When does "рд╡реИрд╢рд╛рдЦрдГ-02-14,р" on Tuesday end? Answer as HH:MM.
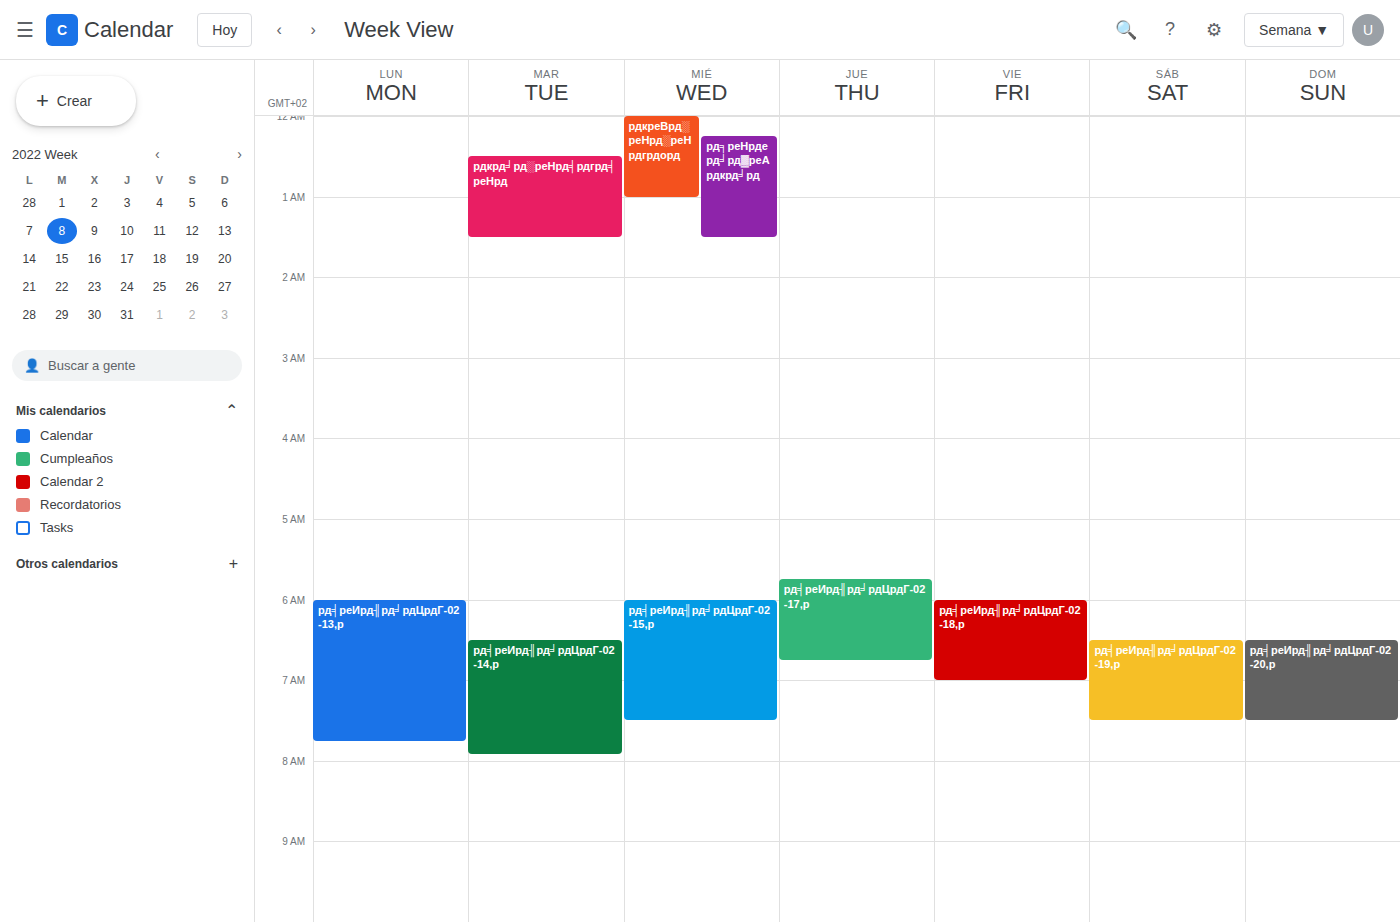
07:55